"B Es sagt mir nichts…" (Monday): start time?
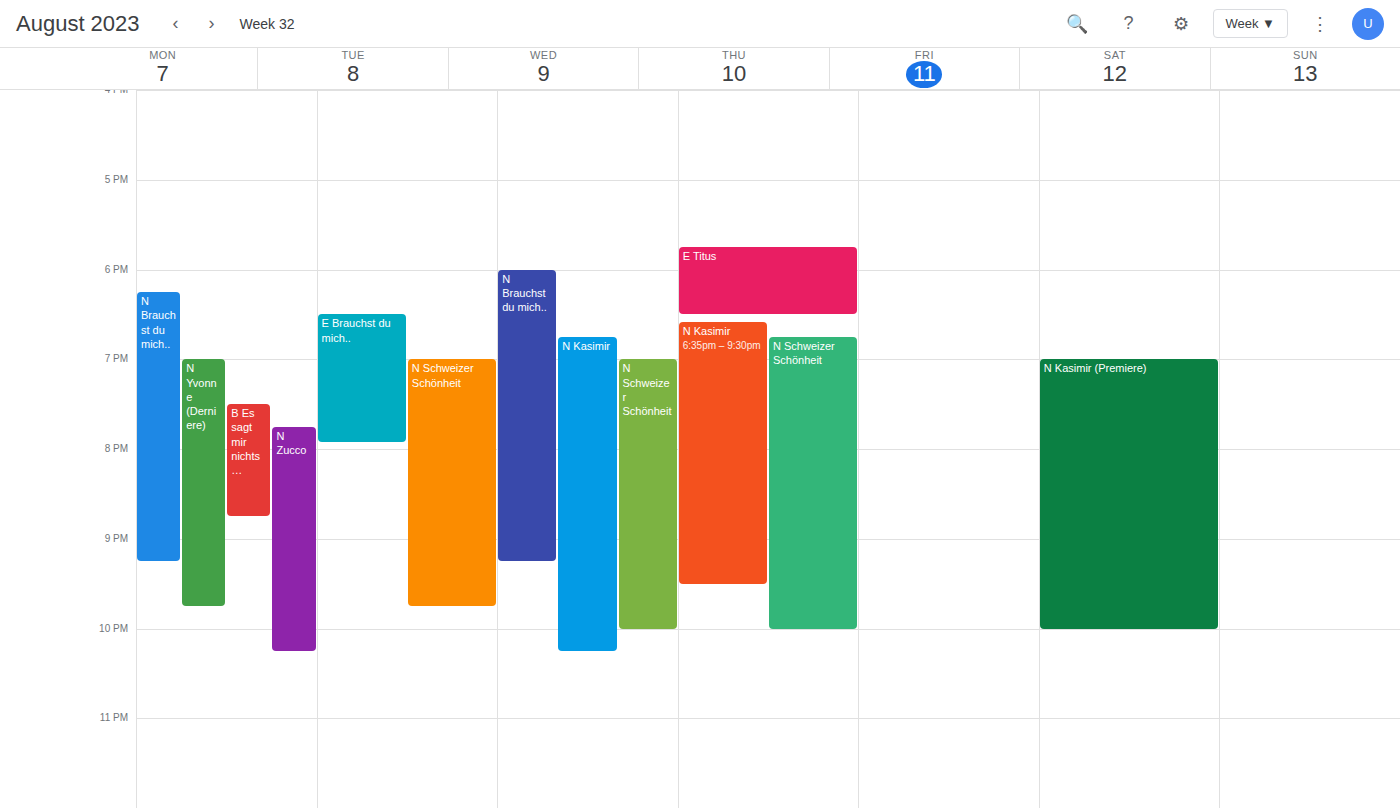
7:30 PM